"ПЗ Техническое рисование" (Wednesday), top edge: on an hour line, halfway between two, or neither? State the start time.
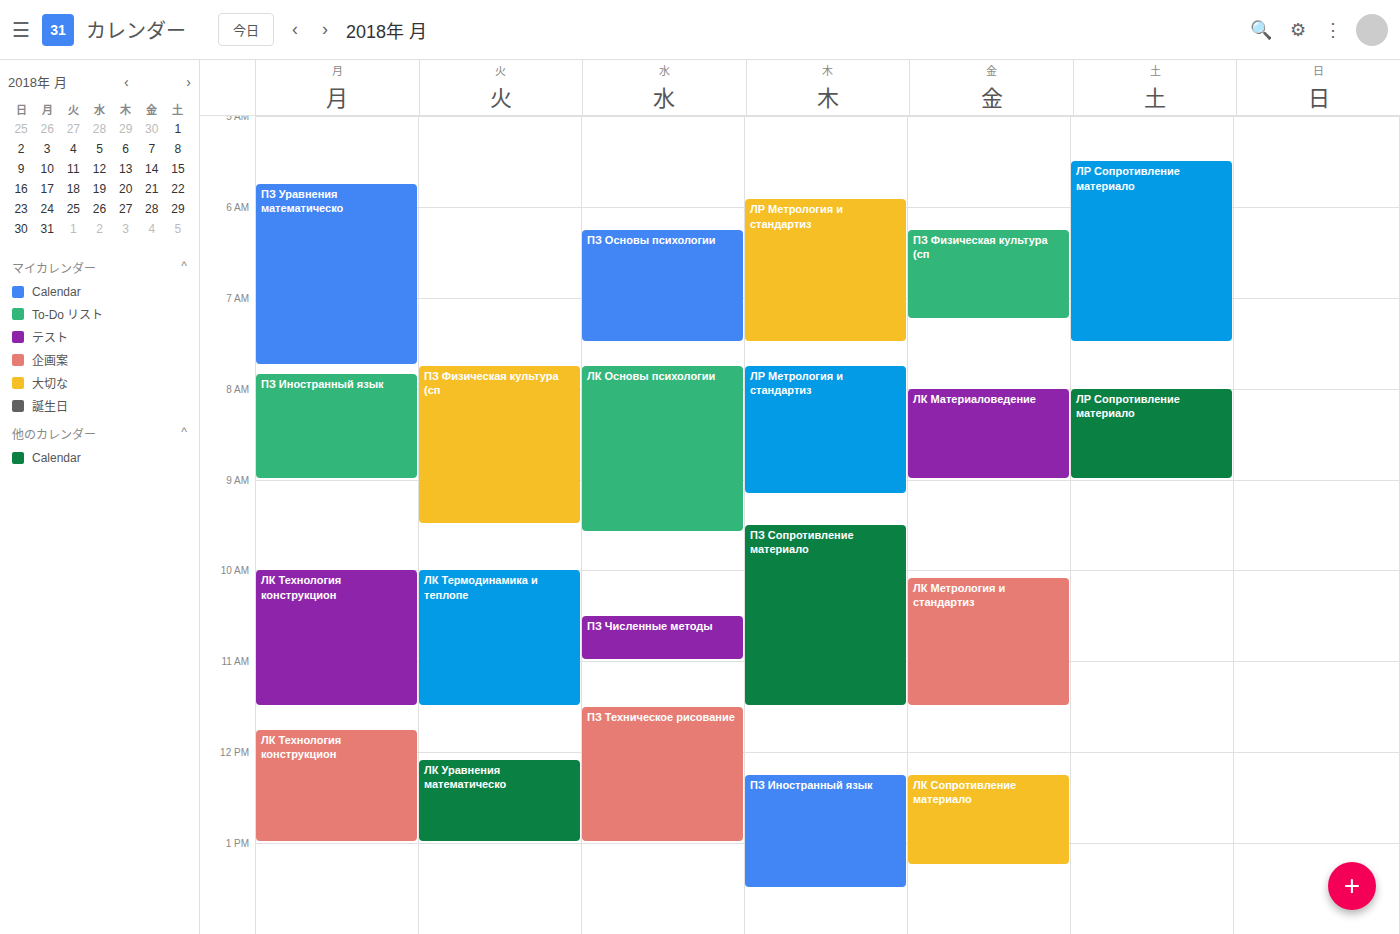
11:30 AM -- halfway between the 11 AM and 12 PM lines.